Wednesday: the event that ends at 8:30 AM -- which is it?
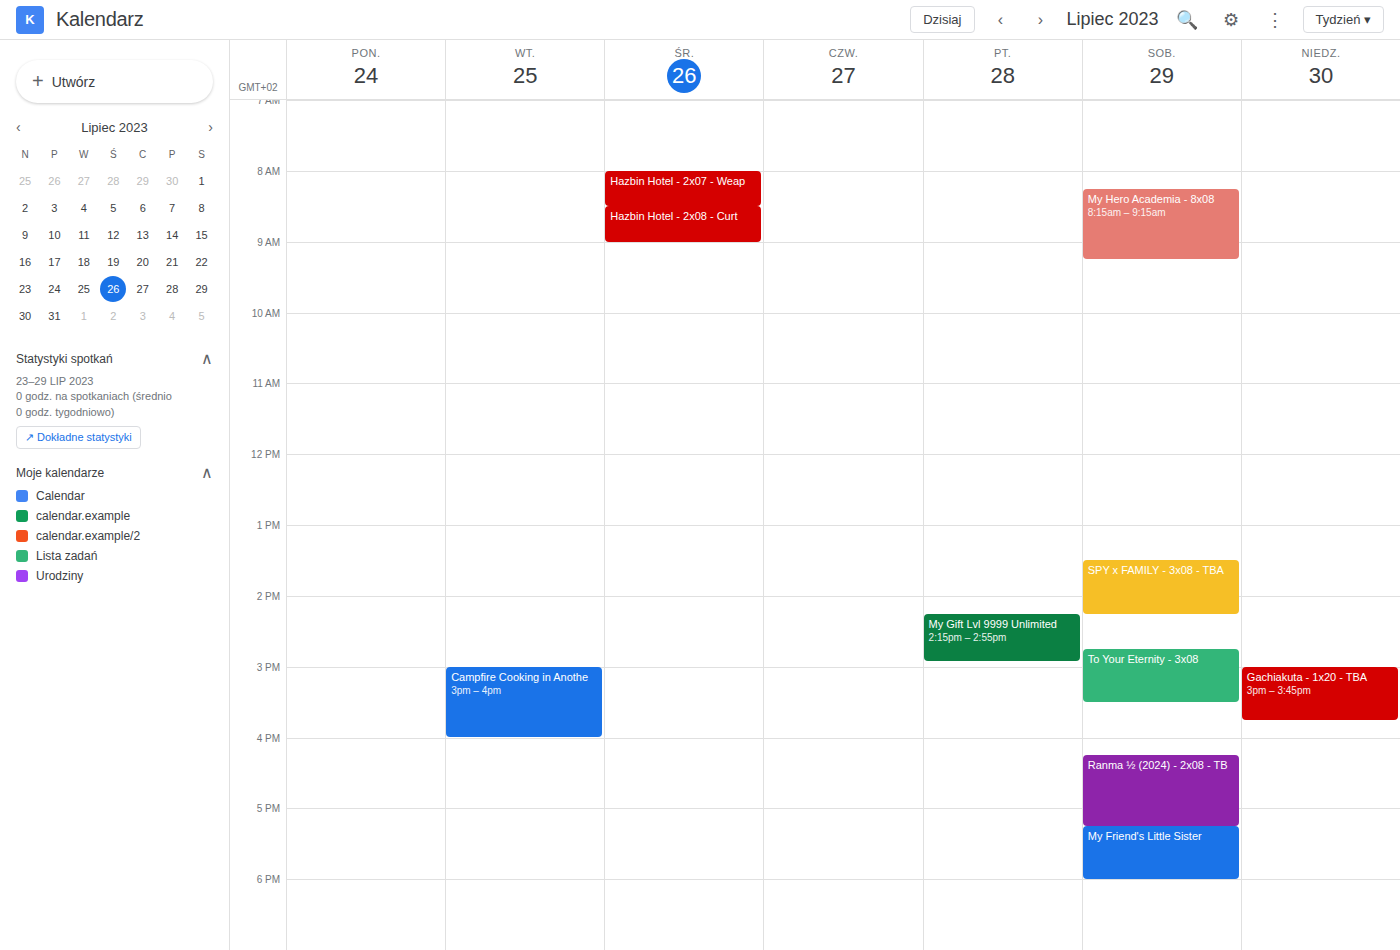
"Hazbin Hotel - 2x07 - Weap"